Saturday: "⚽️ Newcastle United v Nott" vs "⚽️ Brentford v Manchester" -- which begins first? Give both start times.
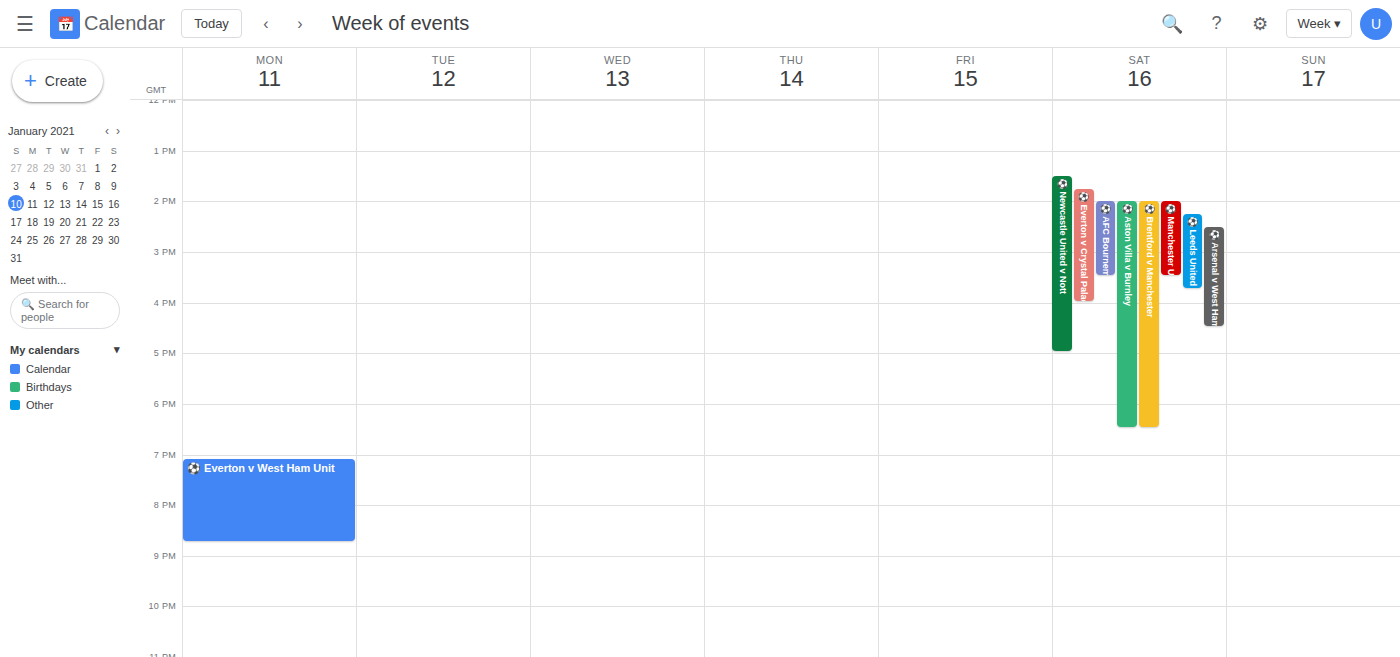
"⚽️ Newcastle United v Nott" 1:30 PM; "⚽️ Brentford v Manchester" 2:00 PM.